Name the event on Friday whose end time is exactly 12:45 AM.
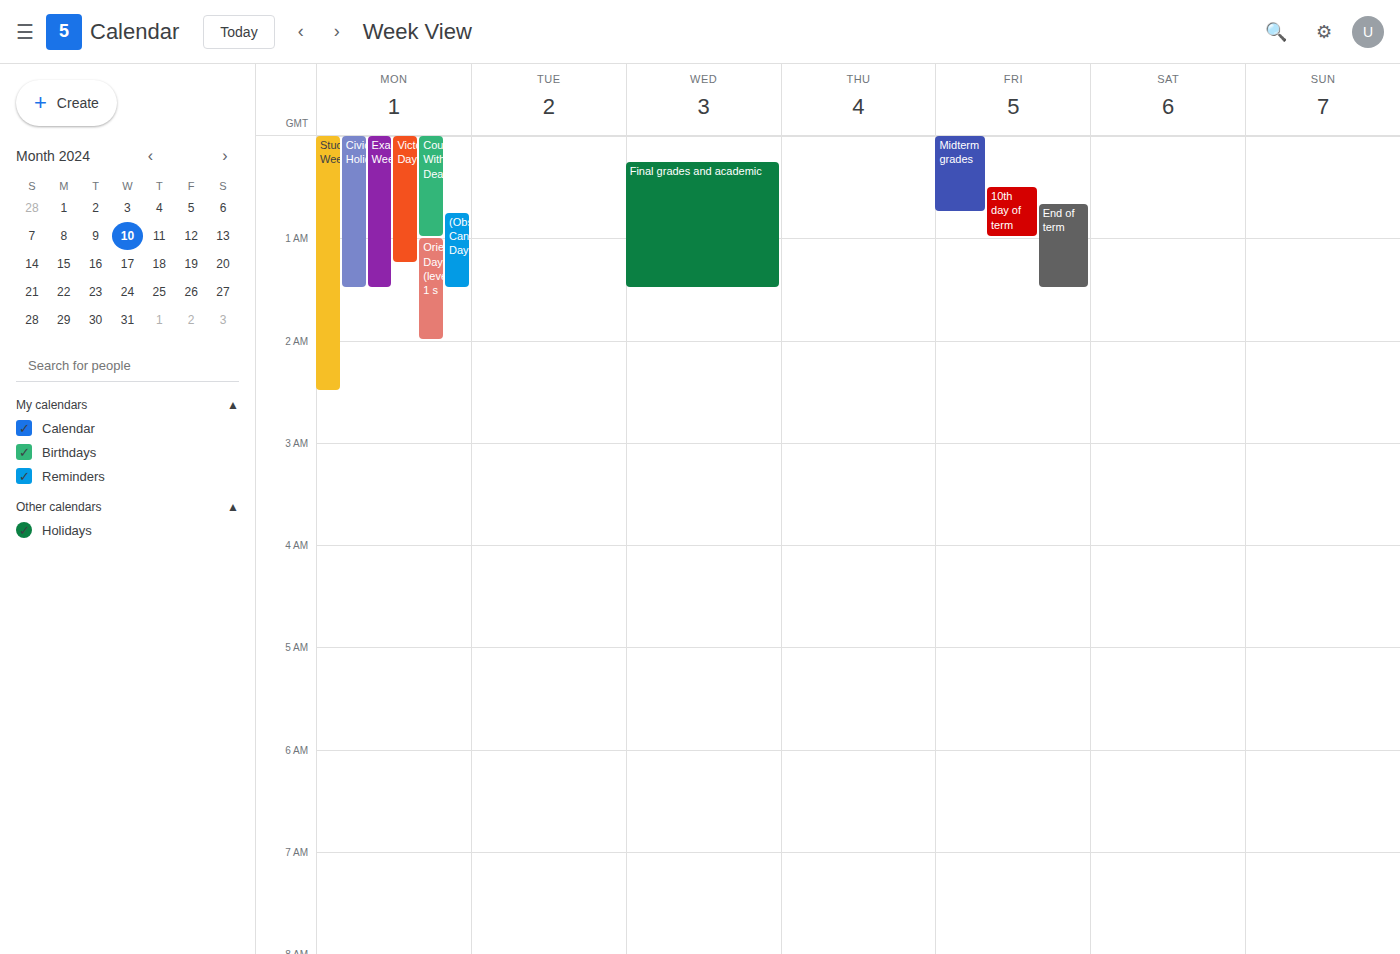
"Midterm grades"